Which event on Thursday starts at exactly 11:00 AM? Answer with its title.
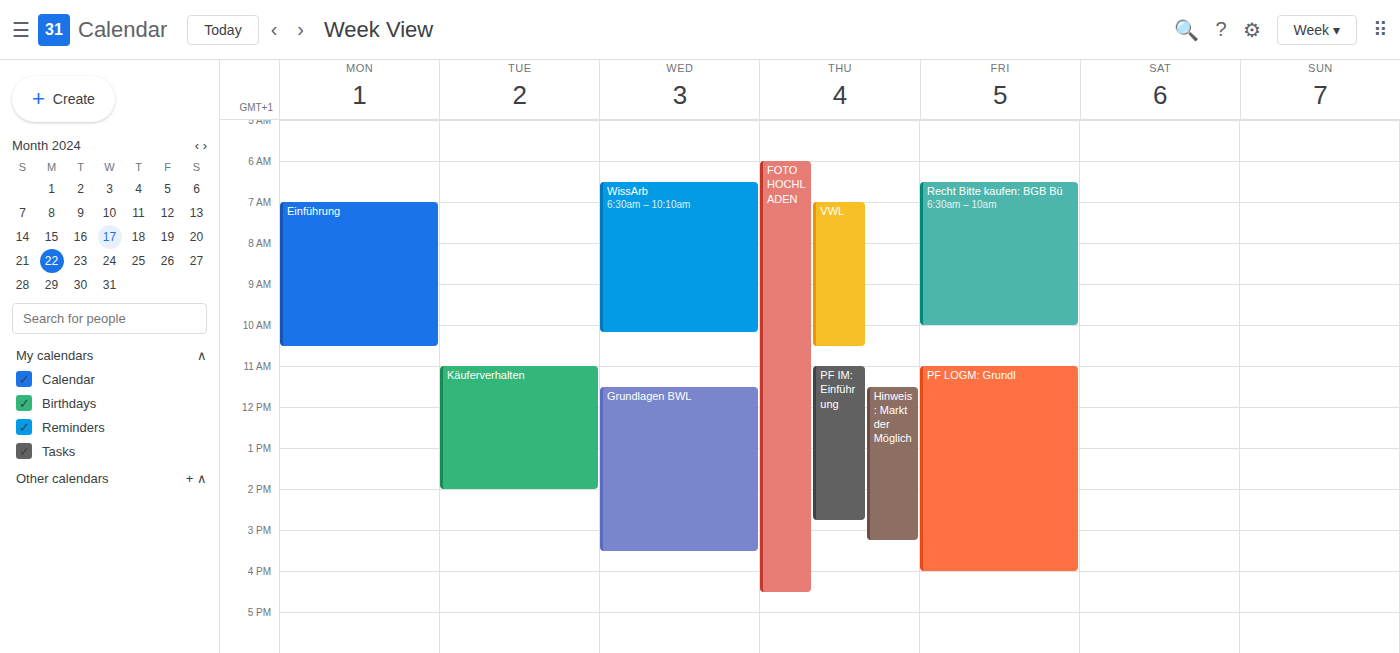
"PF IM: Einführung"